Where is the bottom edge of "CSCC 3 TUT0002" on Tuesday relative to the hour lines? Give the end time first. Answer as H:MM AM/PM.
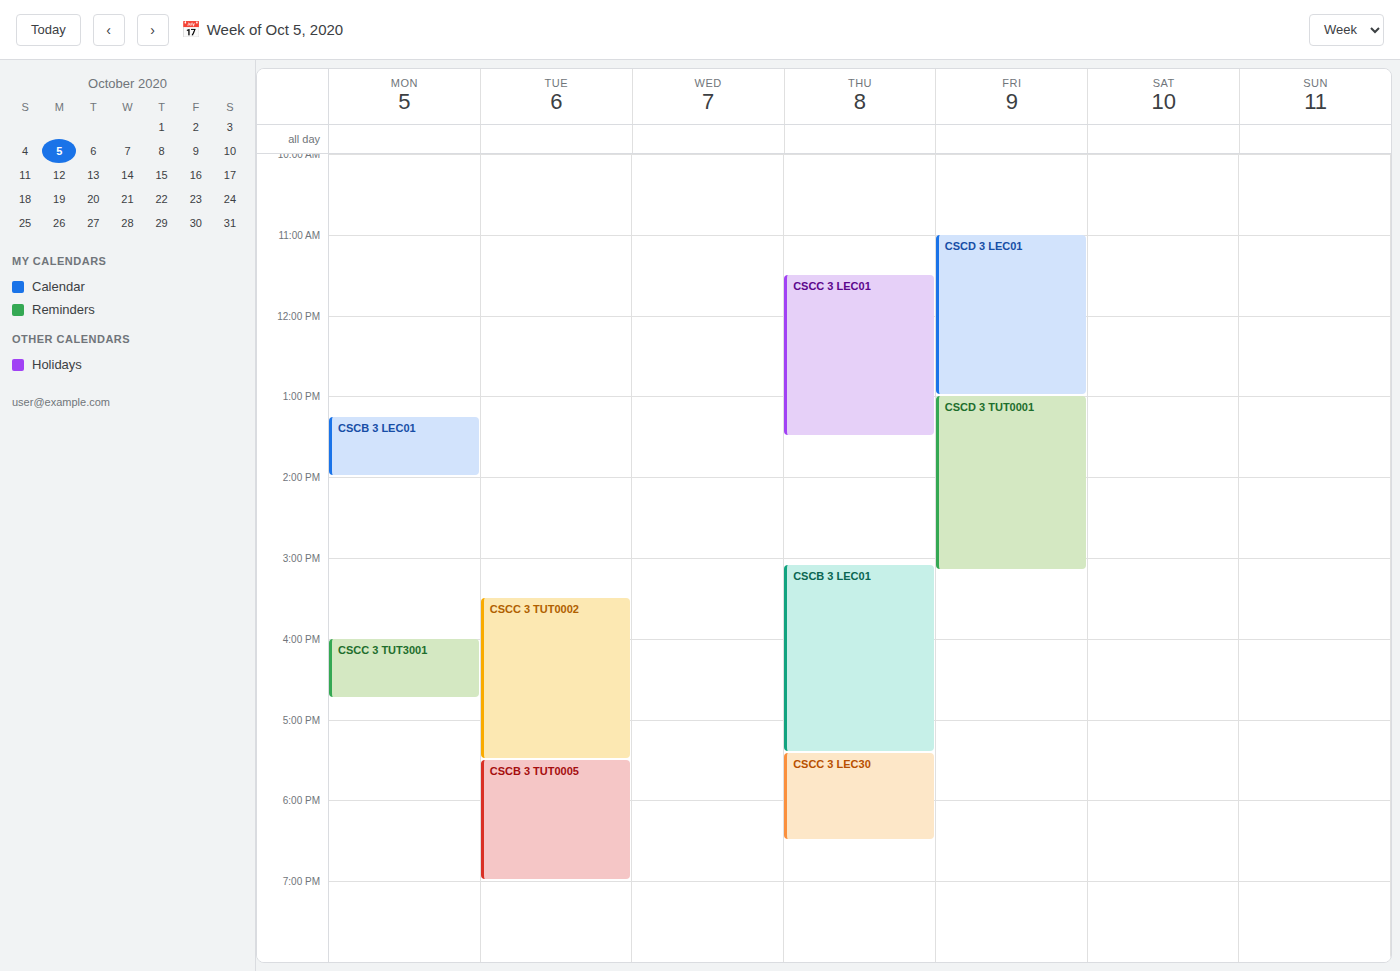
5:30 PM -- halfway between the 5 PM and 6 PM lines.